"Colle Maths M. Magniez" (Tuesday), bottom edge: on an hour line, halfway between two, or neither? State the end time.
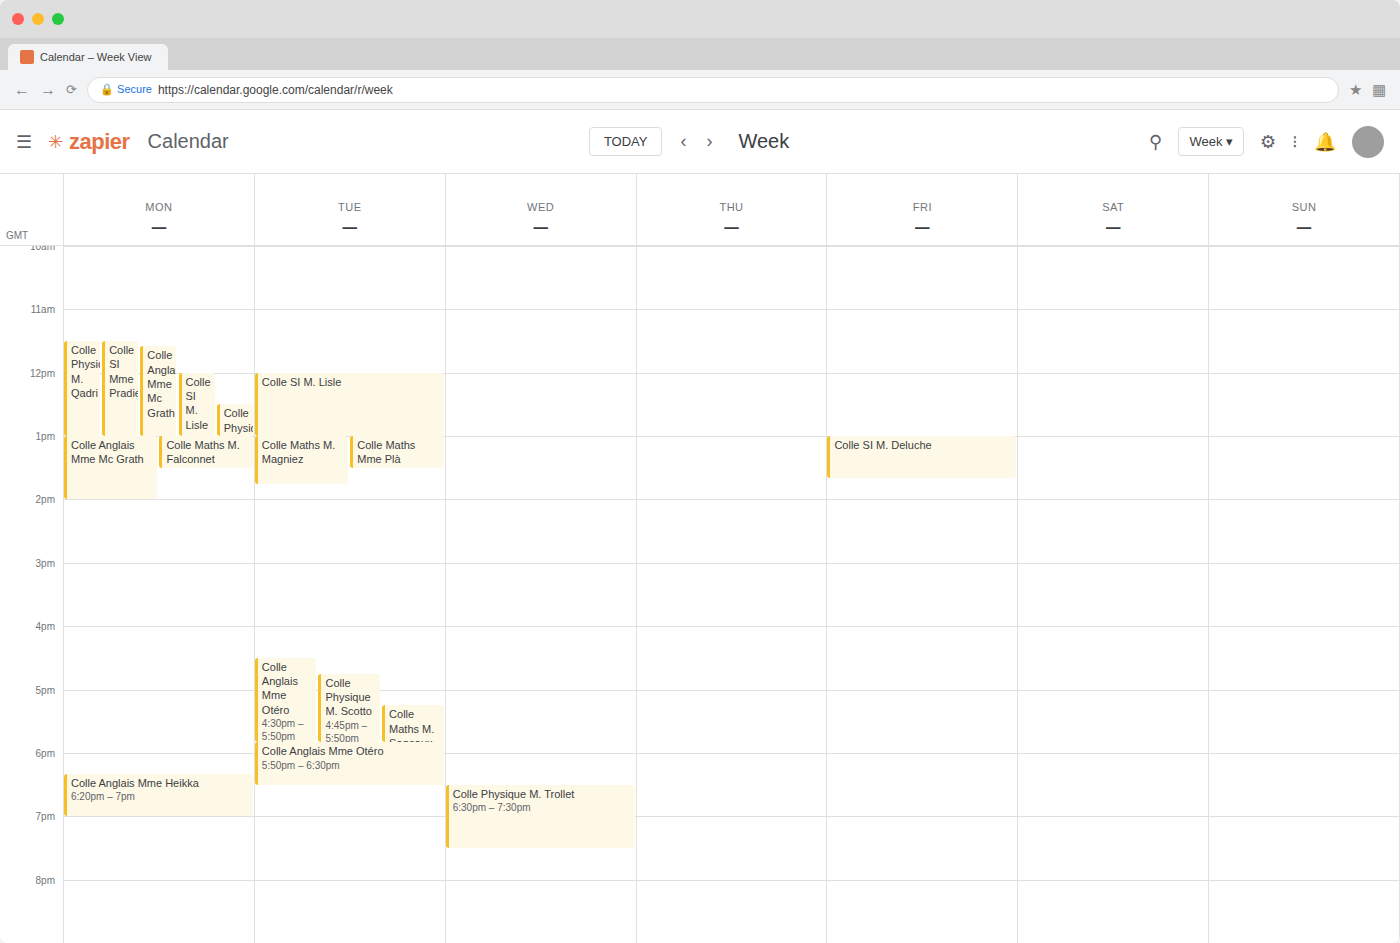
1:45 PM -- neither: three quarters of the way from the 1 PM line to the 2 PM line.